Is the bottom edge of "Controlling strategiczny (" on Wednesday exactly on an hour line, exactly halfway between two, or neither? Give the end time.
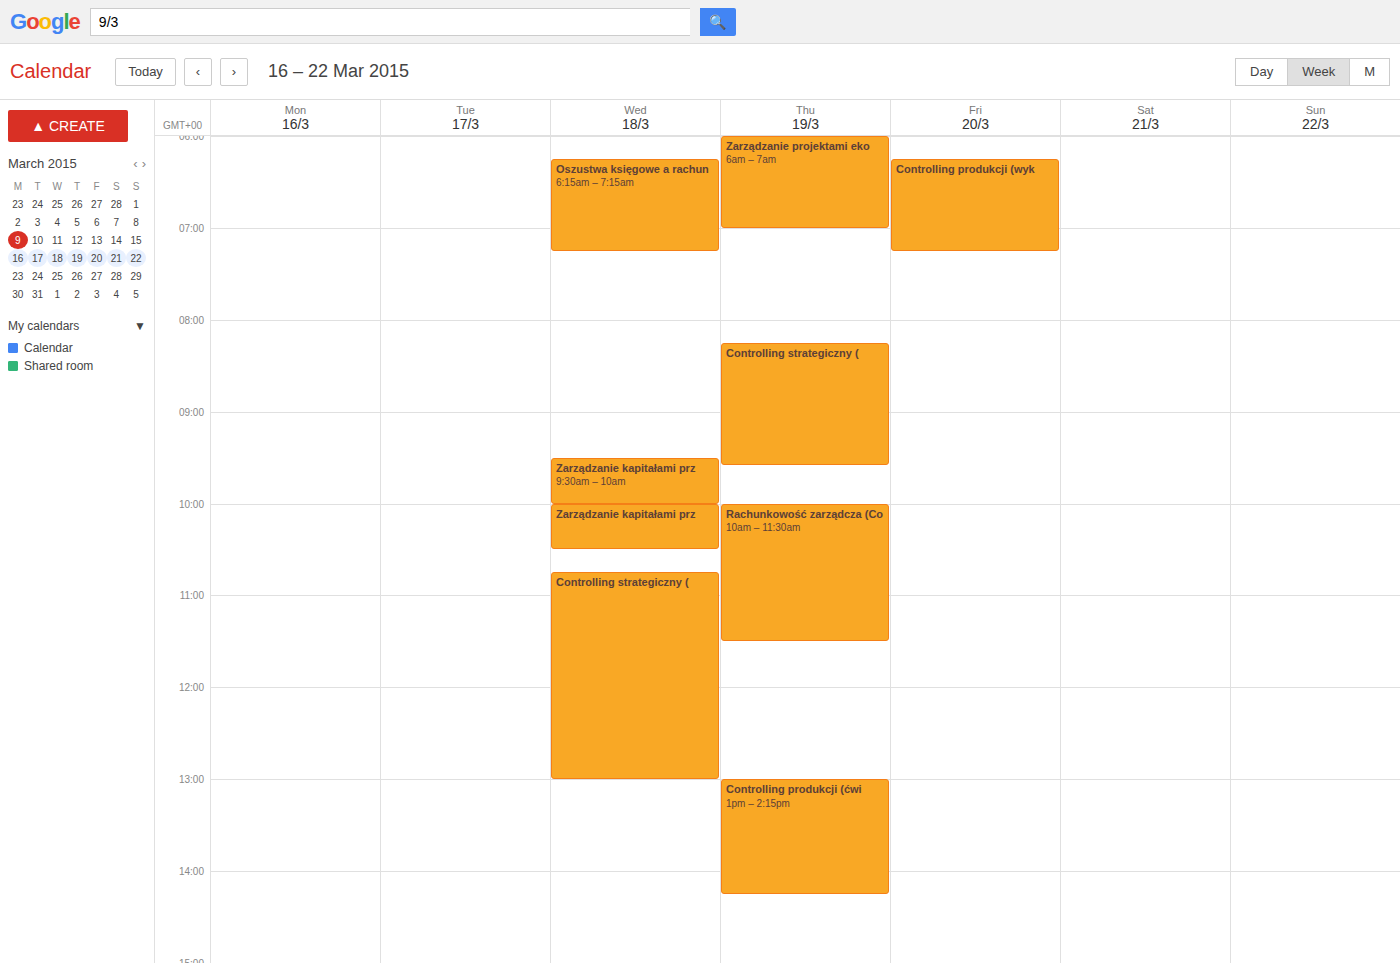
1:00 PM -- exactly on the 1 PM line.